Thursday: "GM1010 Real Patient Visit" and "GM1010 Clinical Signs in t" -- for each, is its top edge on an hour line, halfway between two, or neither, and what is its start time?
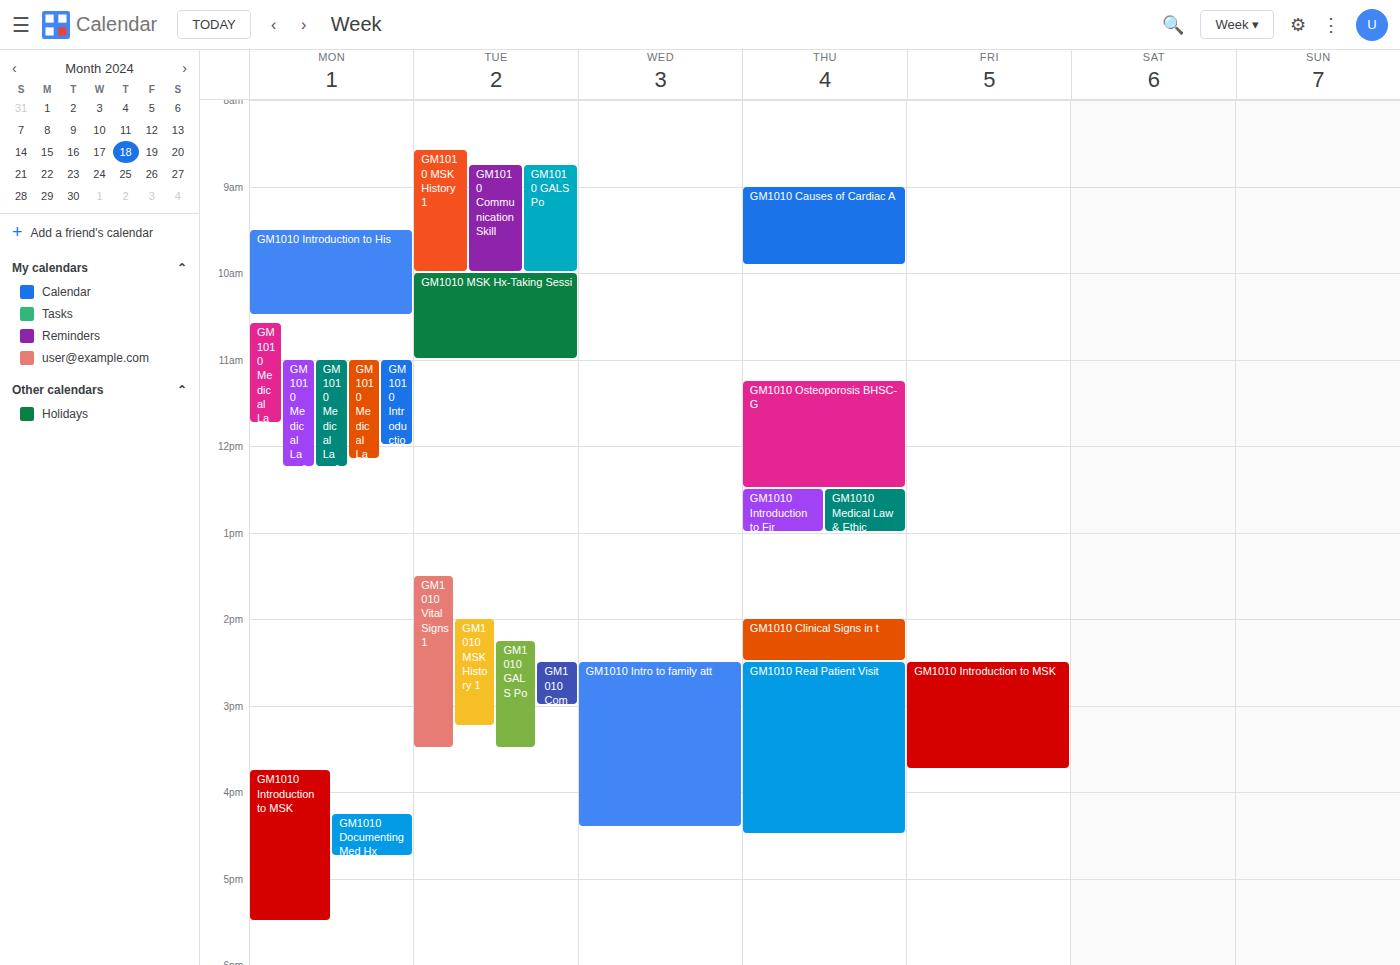
"GM1010 Real Patient Visit": 2:30 PM, halfway between the 2 PM and 3 PM lines. "GM1010 Clinical Signs in t": 2:00 PM, exactly on the 2 PM line.